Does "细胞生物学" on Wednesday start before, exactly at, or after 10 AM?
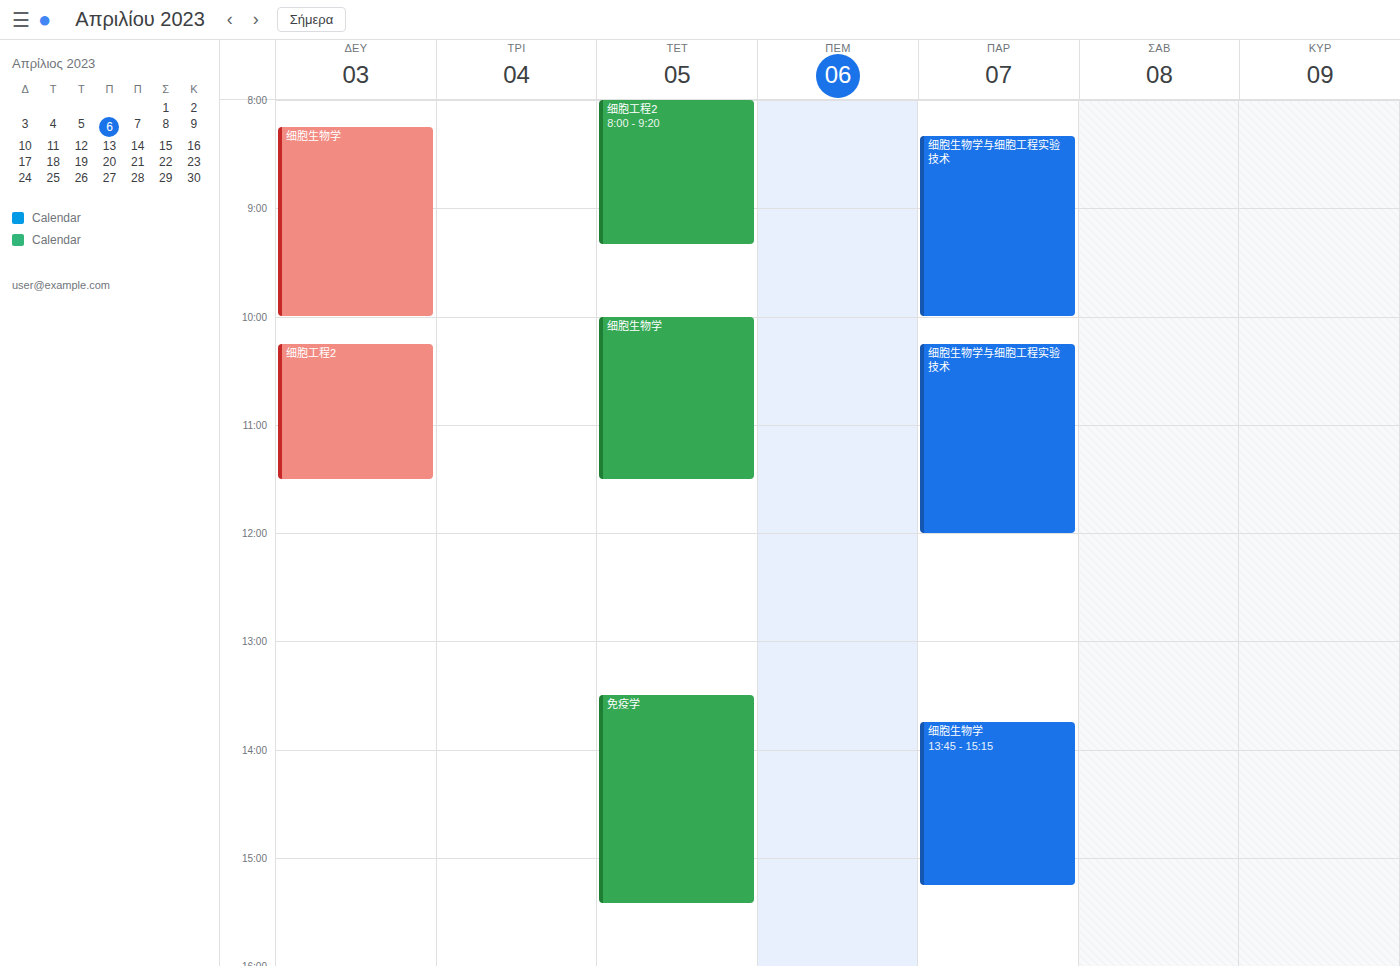
10:00 AM -- exactly at 10 AM, on the 10 AM line.